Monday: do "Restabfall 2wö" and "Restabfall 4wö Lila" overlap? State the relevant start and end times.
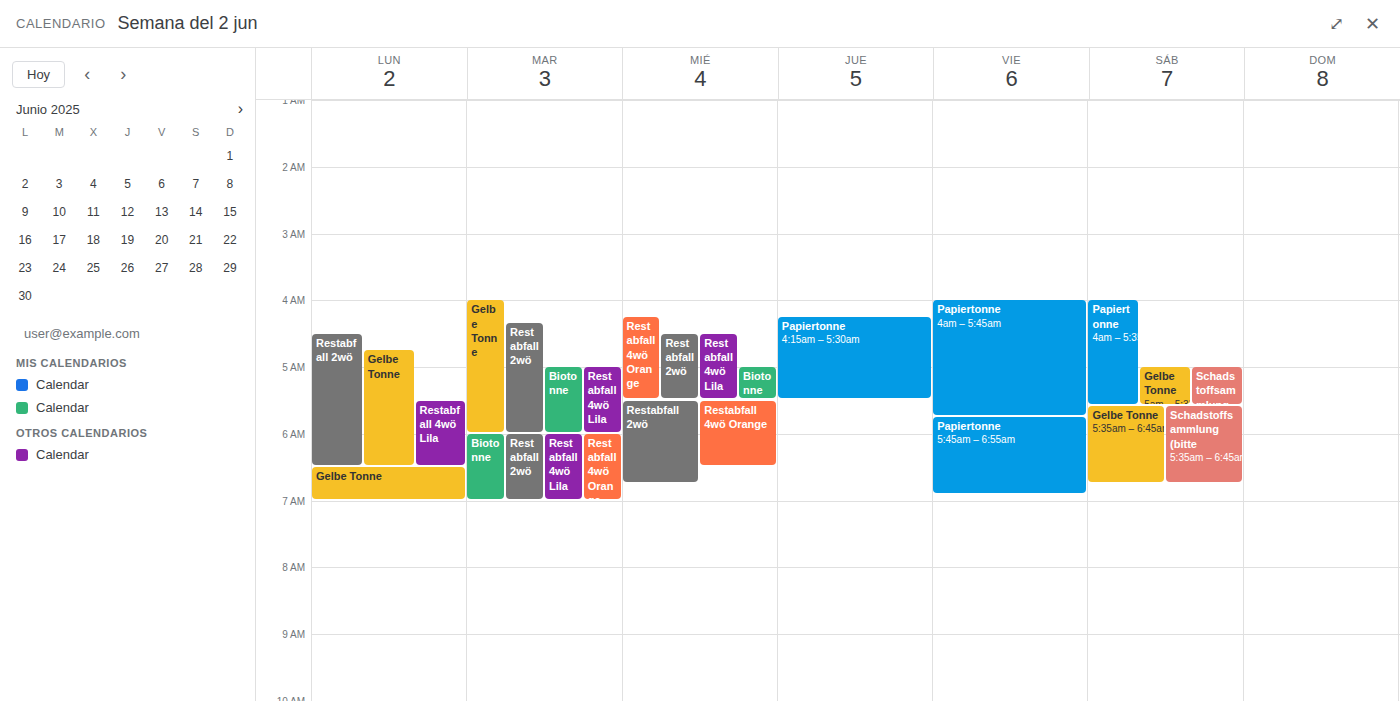
"Restabfall 4wö Lila" starts at 5:30 AM, before "Restabfall 2wö" ends at 6:30 AM -- they overlap.